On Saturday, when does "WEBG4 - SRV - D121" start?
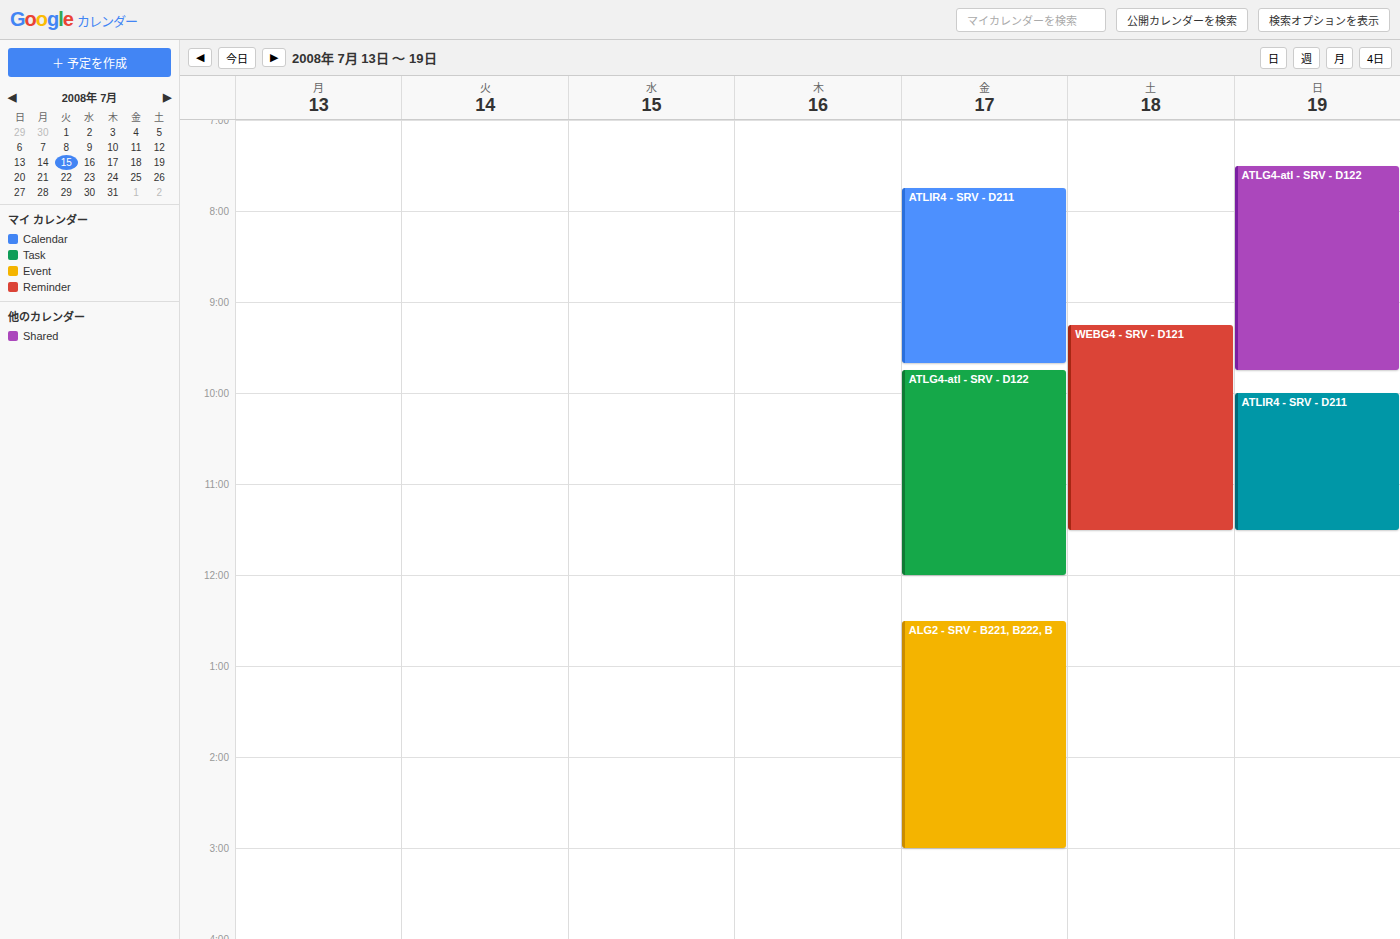
9:15 AM